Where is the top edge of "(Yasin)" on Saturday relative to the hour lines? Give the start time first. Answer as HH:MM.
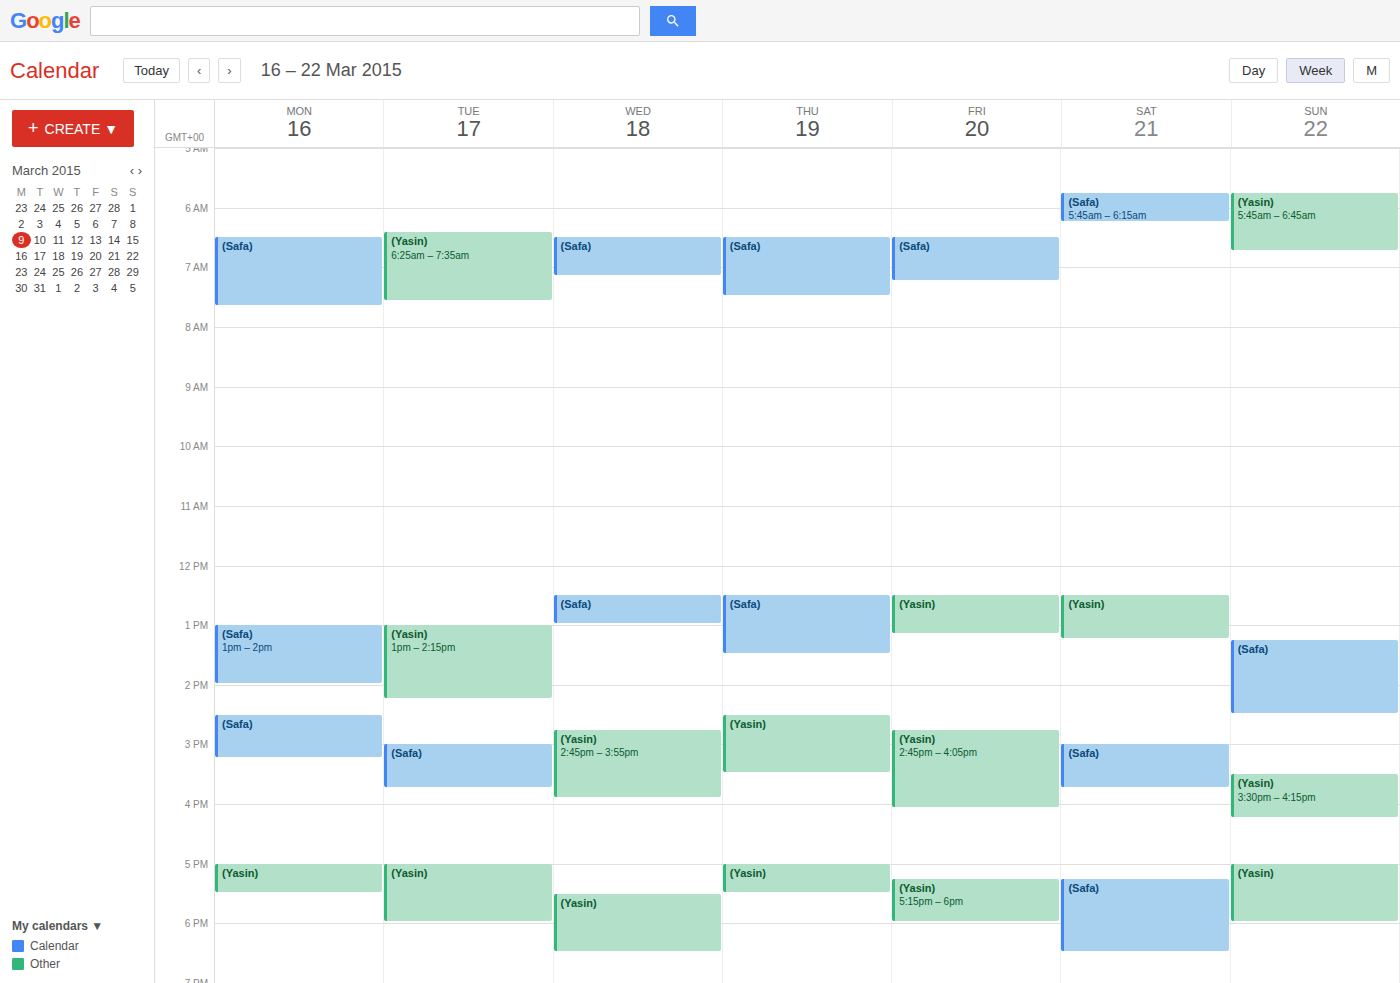
12:30 -- halfway between the 12:00 and 13:00 lines.